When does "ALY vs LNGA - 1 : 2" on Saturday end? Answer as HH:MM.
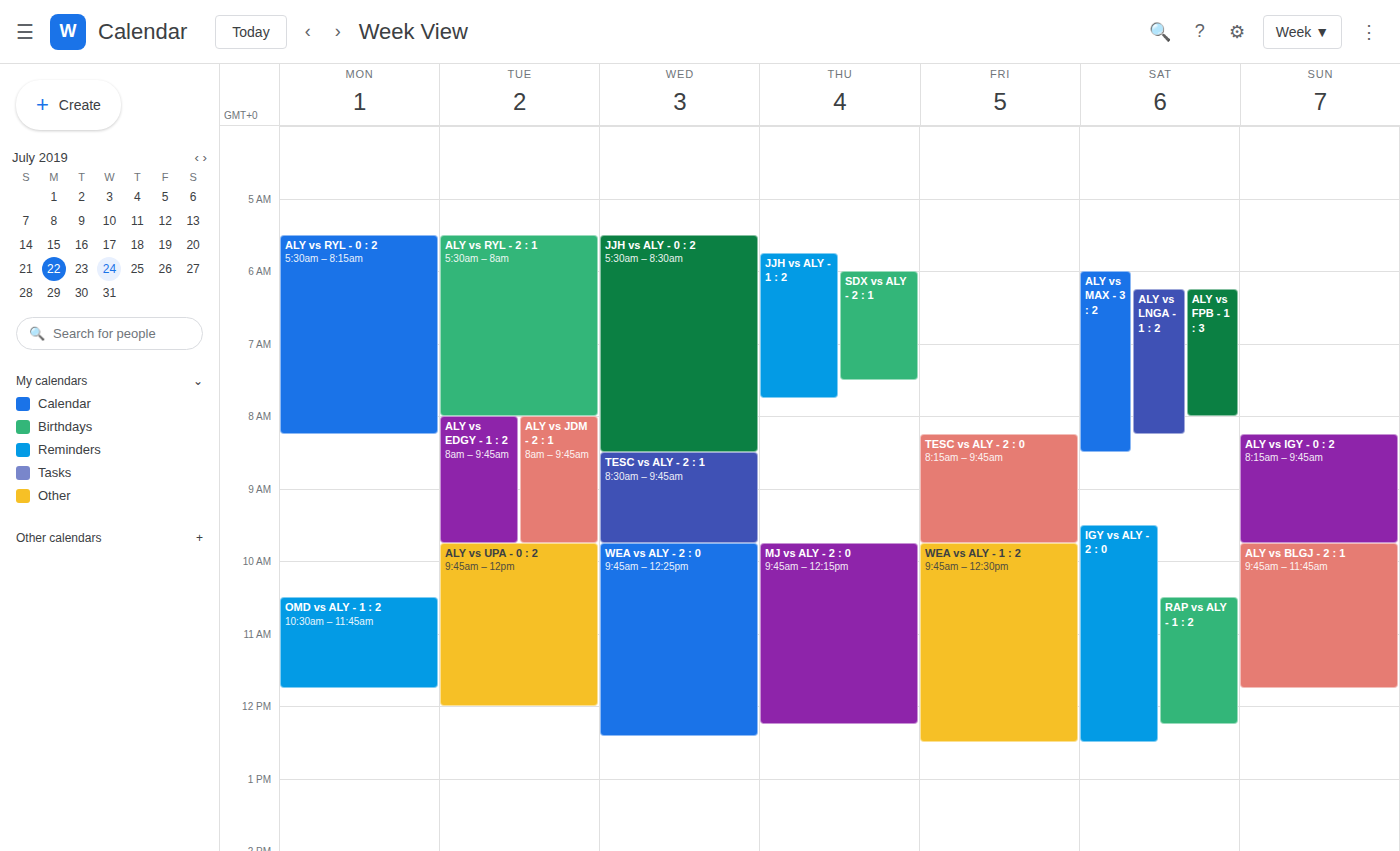
08:15